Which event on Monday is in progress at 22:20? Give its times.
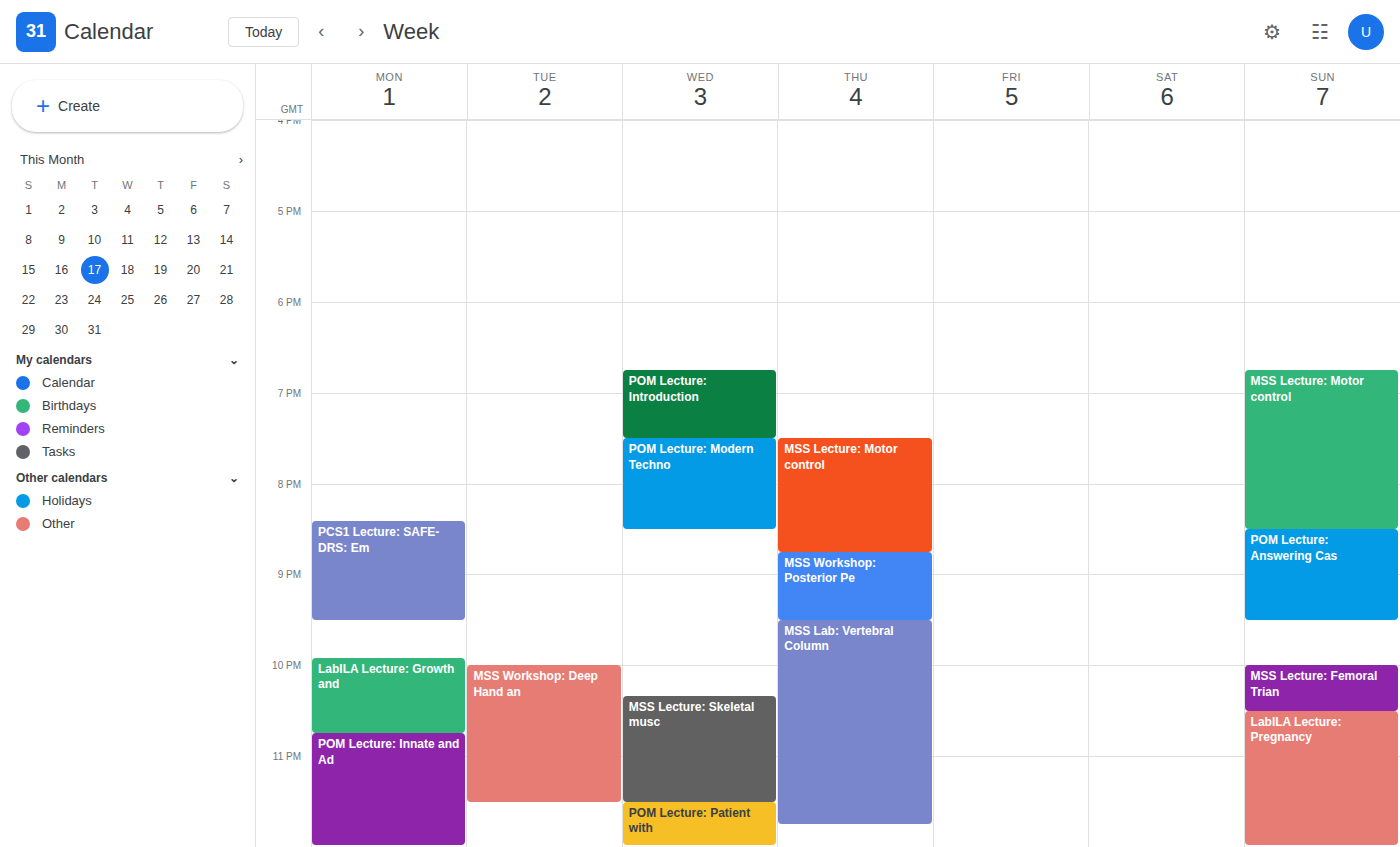
"LabILA Lecture: Growth and", 21:55 to 22:45